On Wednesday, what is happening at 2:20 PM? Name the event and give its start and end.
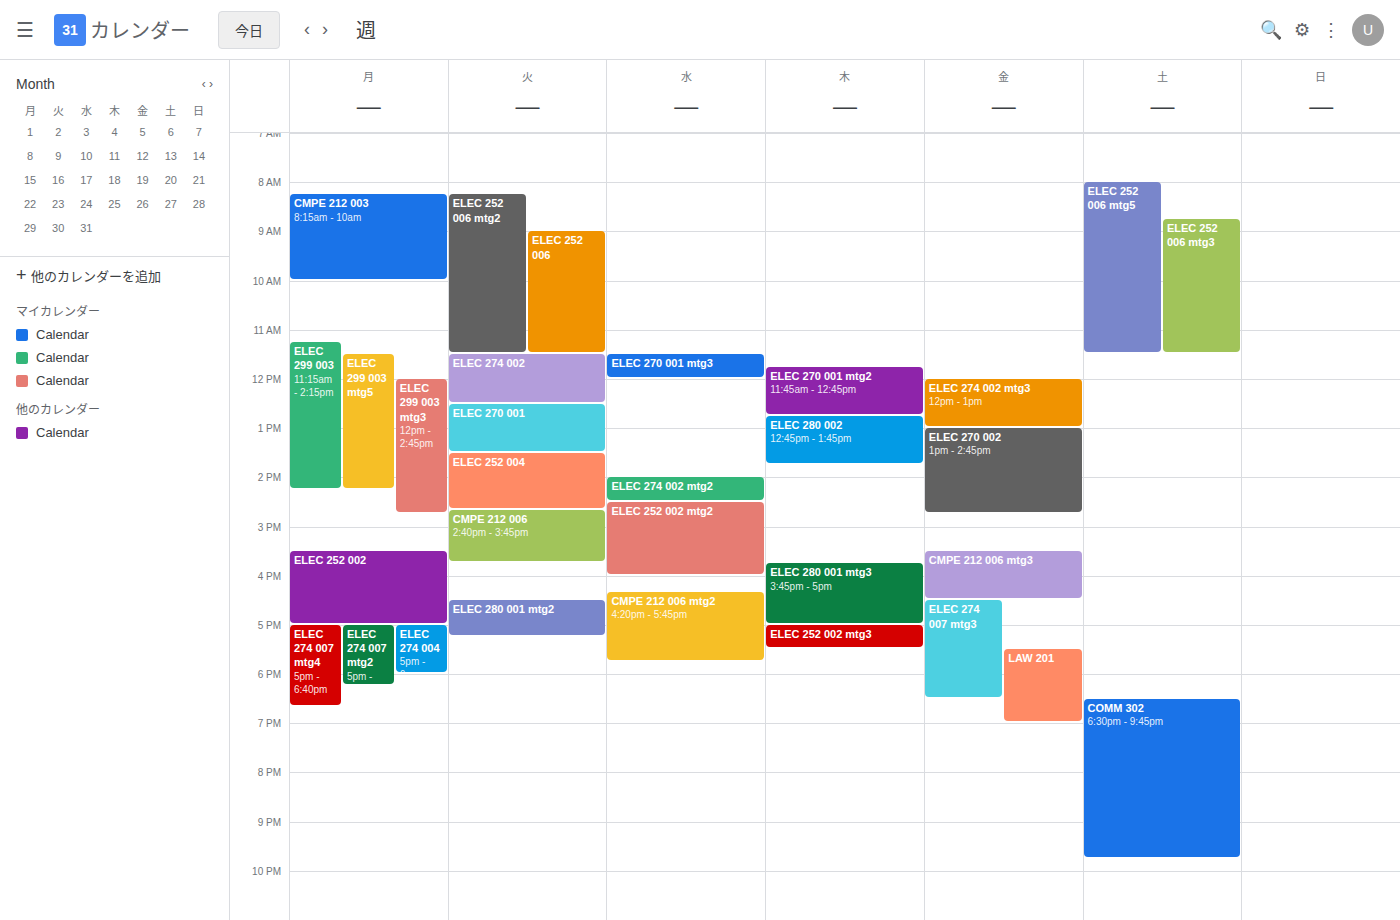
"ELEC 274 002 mtg2", 2:00 PM to 2:30 PM